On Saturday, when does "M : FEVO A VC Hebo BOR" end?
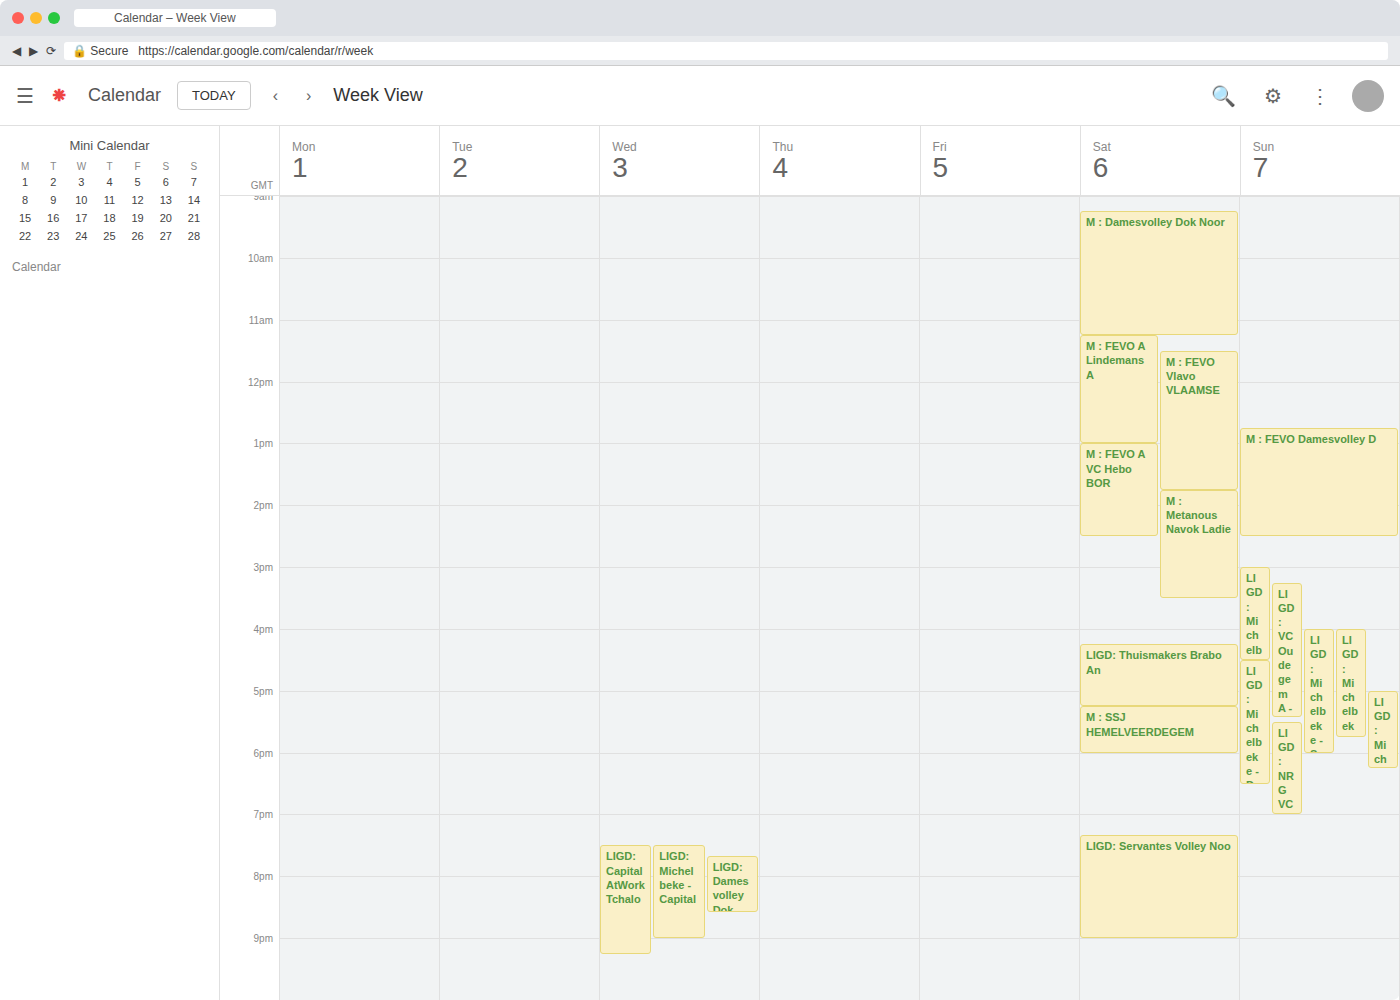
2:30 PM